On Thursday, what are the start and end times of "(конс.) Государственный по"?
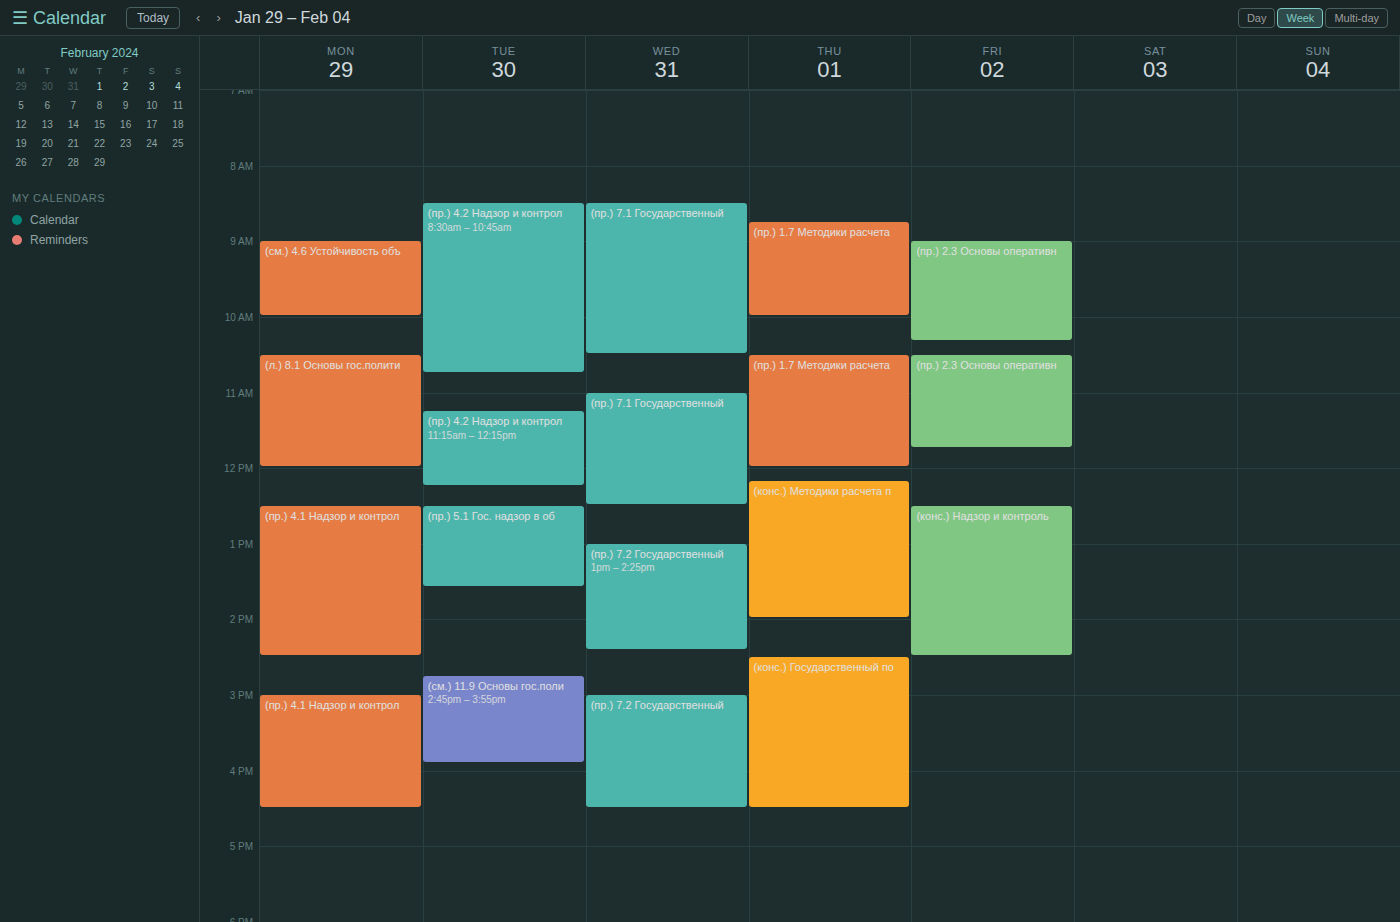
2:30 PM to 4:30 PM